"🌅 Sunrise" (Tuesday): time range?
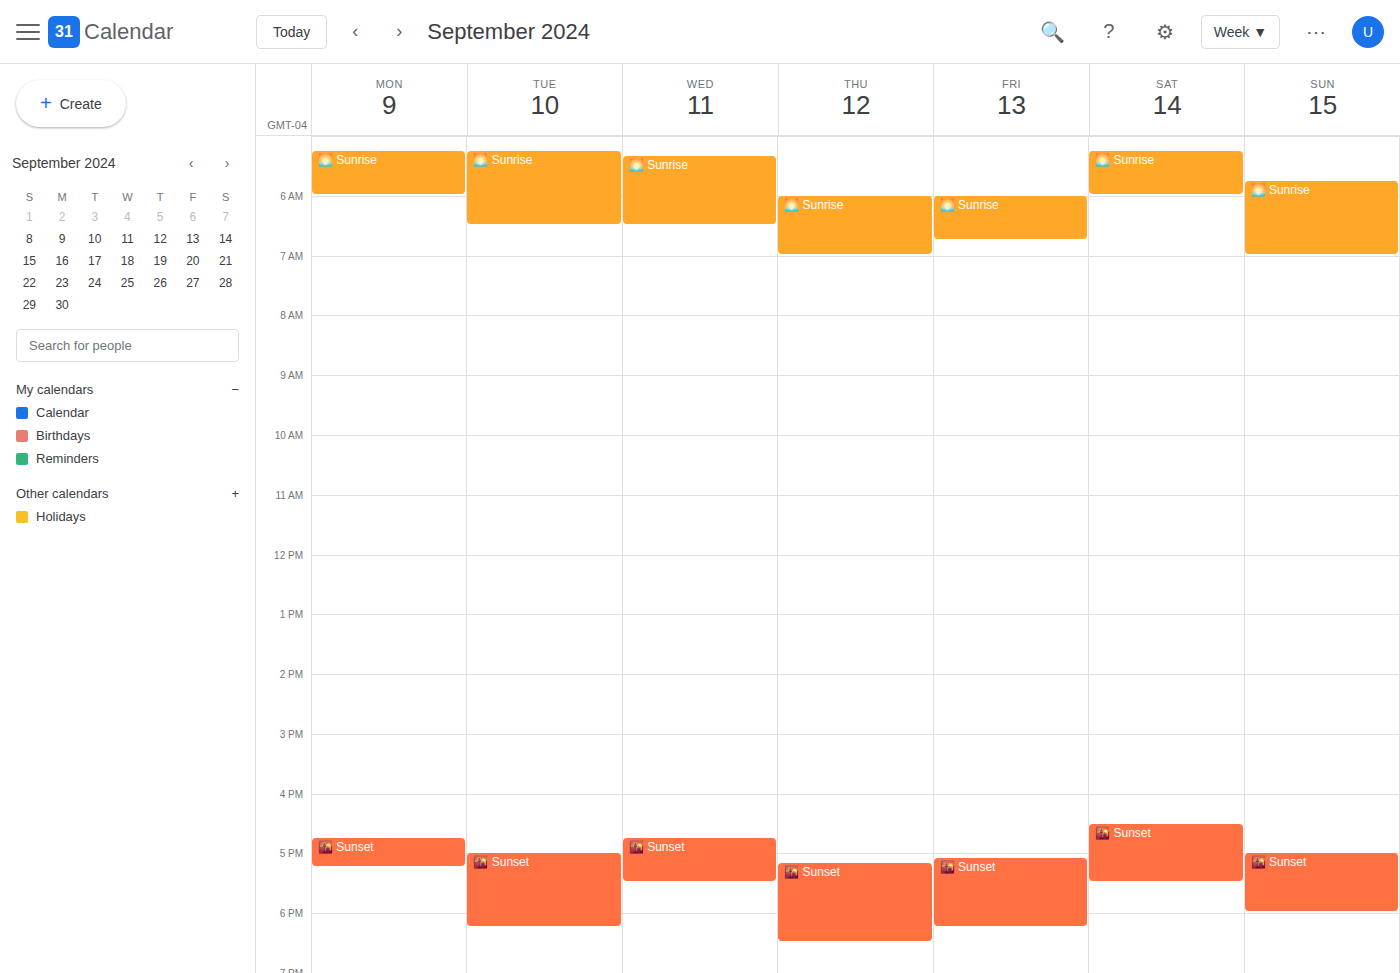
5:15 AM to 6:30 AM